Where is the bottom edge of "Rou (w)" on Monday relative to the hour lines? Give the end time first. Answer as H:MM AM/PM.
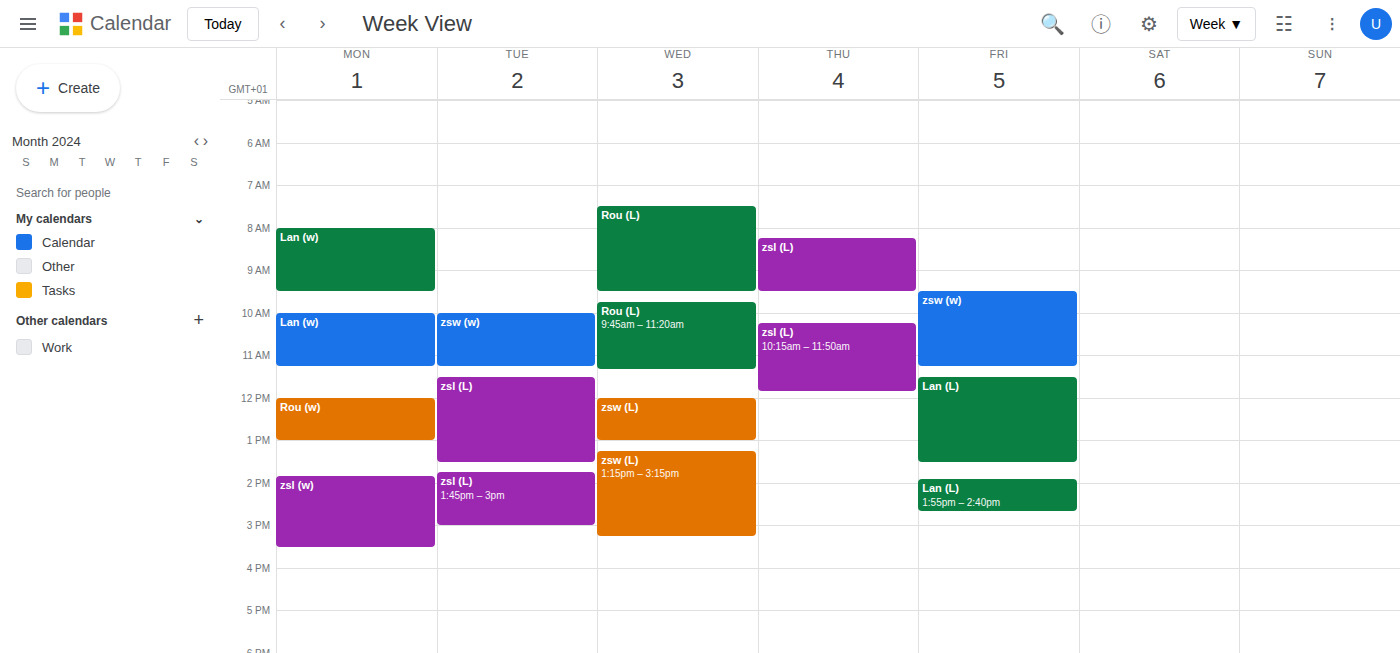
1:00 PM -- exactly on the 1 PM line.